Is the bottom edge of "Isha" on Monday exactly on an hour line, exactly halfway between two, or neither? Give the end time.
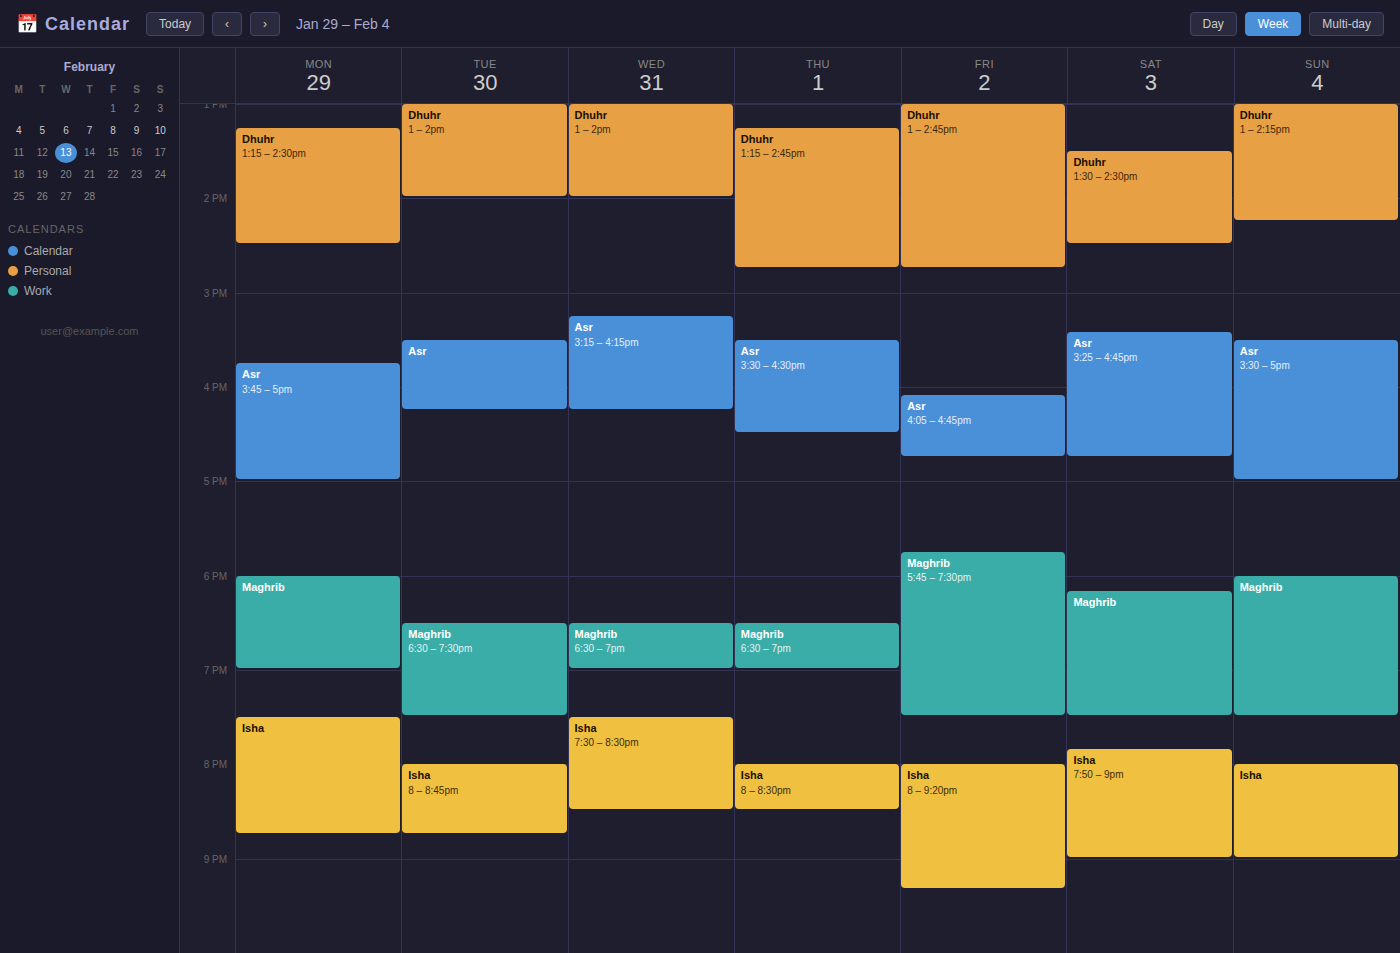
8:45 PM -- neither: three quarters of the way from the 8 PM line to the 9 PM line.